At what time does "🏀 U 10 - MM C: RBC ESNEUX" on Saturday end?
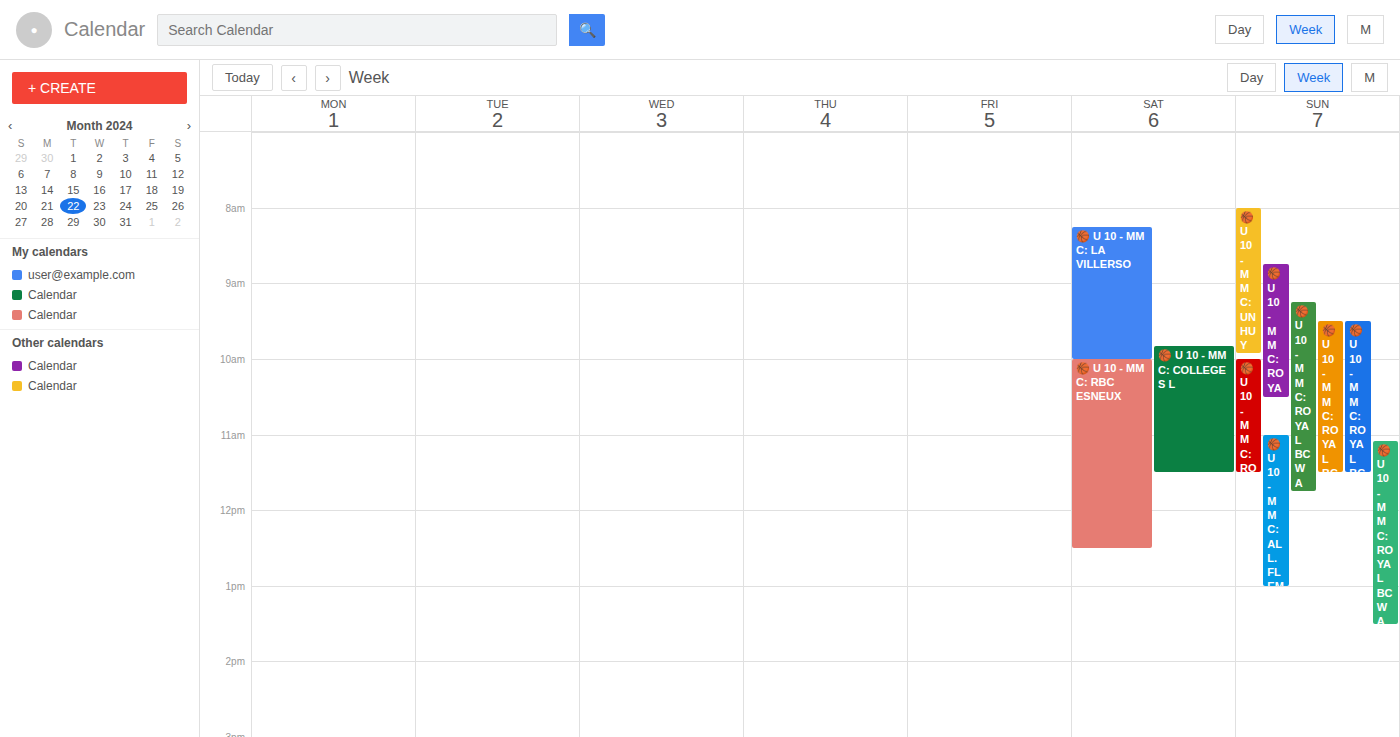
12:30